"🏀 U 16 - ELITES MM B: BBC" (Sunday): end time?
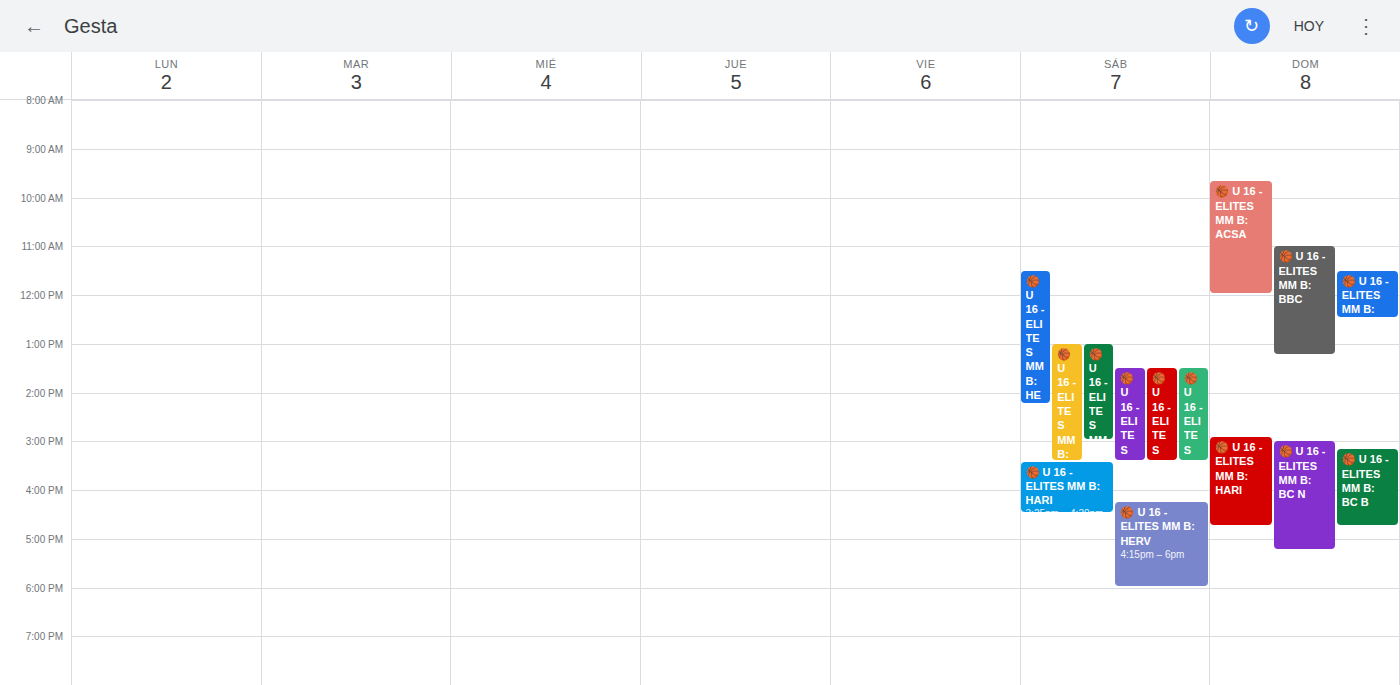
1:15 PM